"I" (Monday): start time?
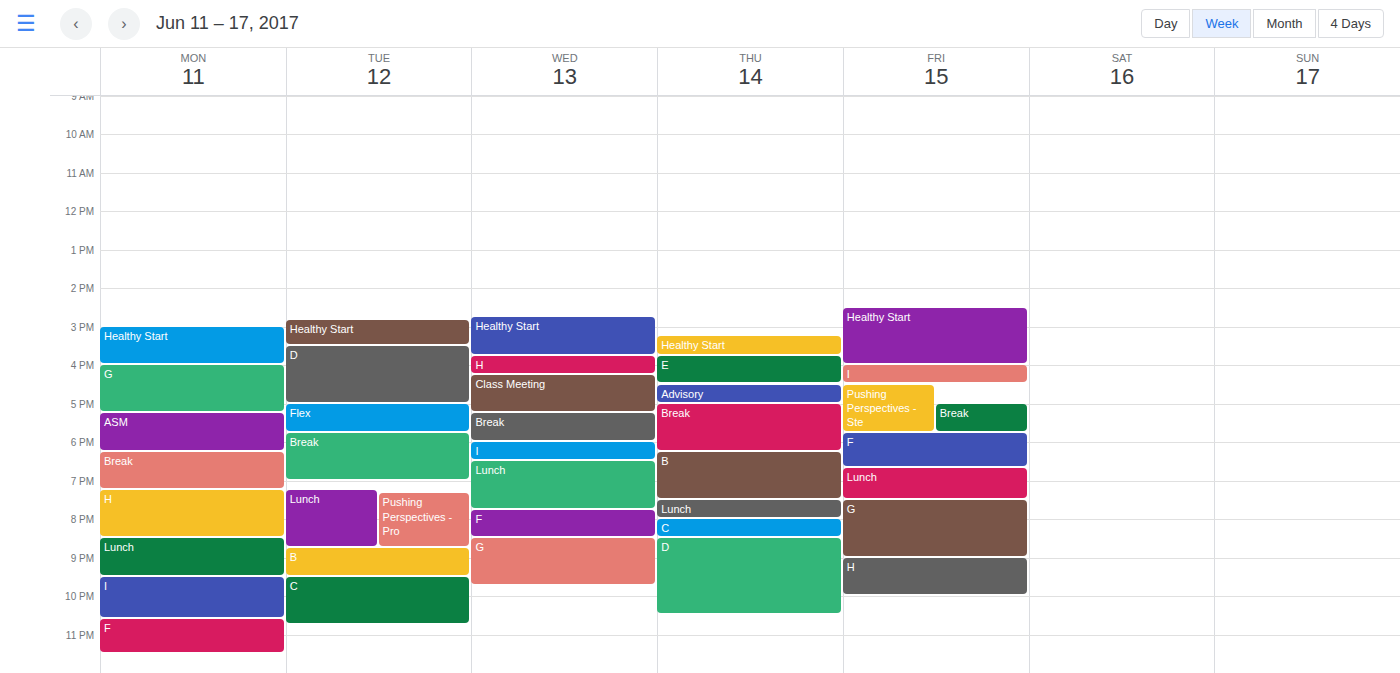
9:30 PM